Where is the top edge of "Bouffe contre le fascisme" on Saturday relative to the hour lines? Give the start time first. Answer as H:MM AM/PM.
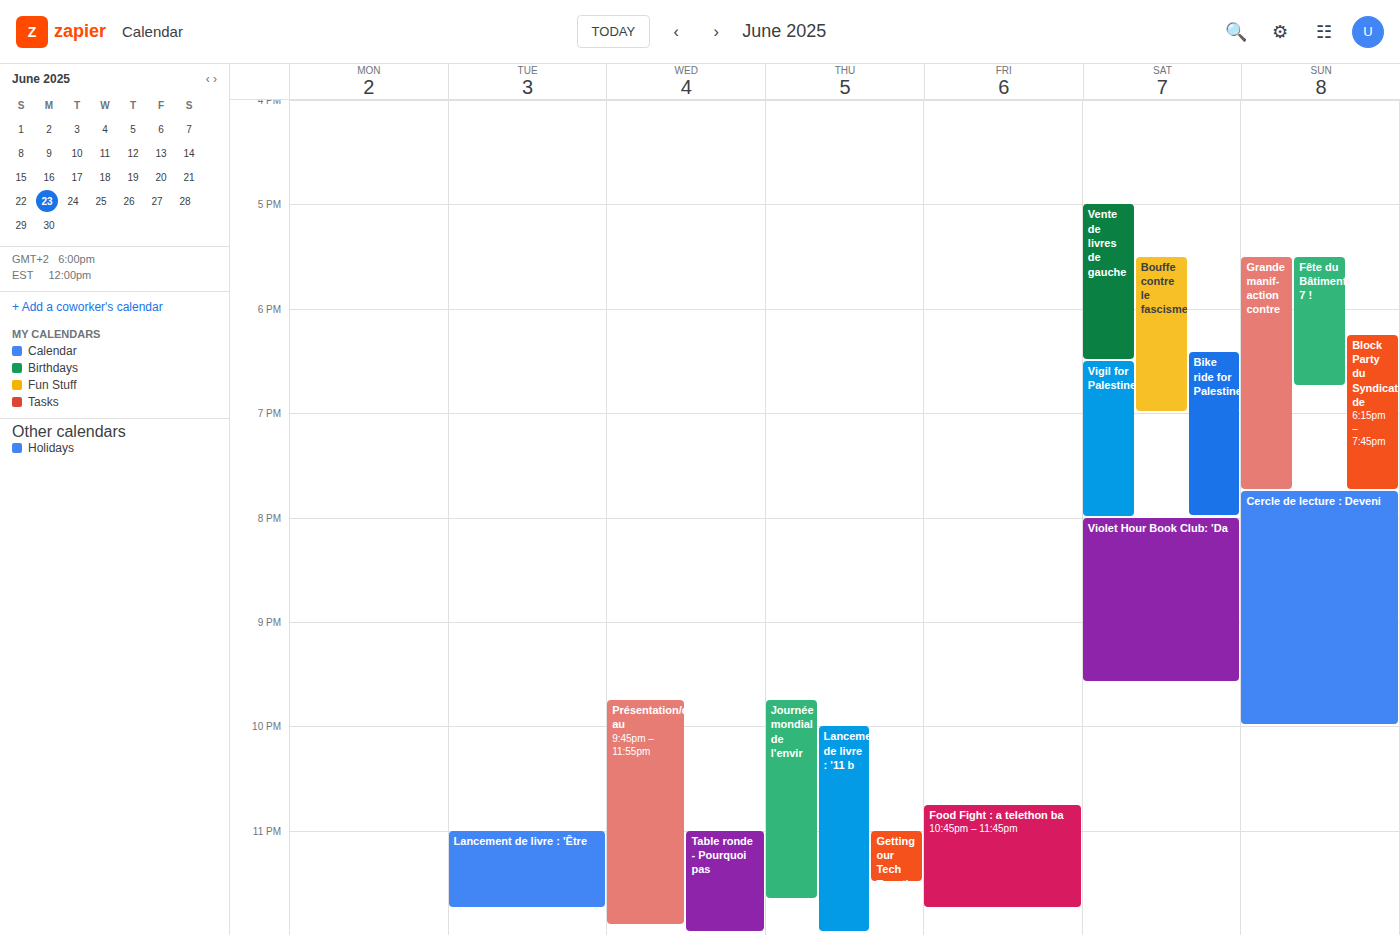
5:30 PM -- halfway between the 5 PM and 6 PM lines.